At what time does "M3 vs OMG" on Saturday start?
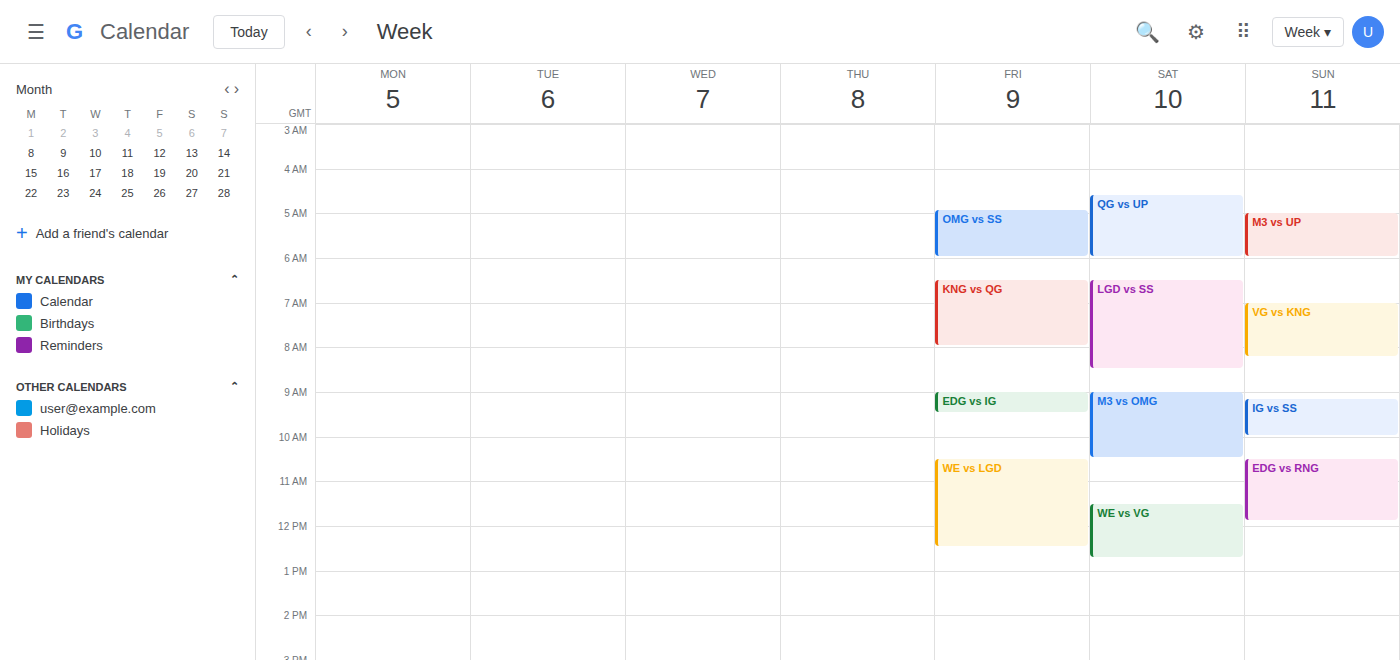
9:00 AM